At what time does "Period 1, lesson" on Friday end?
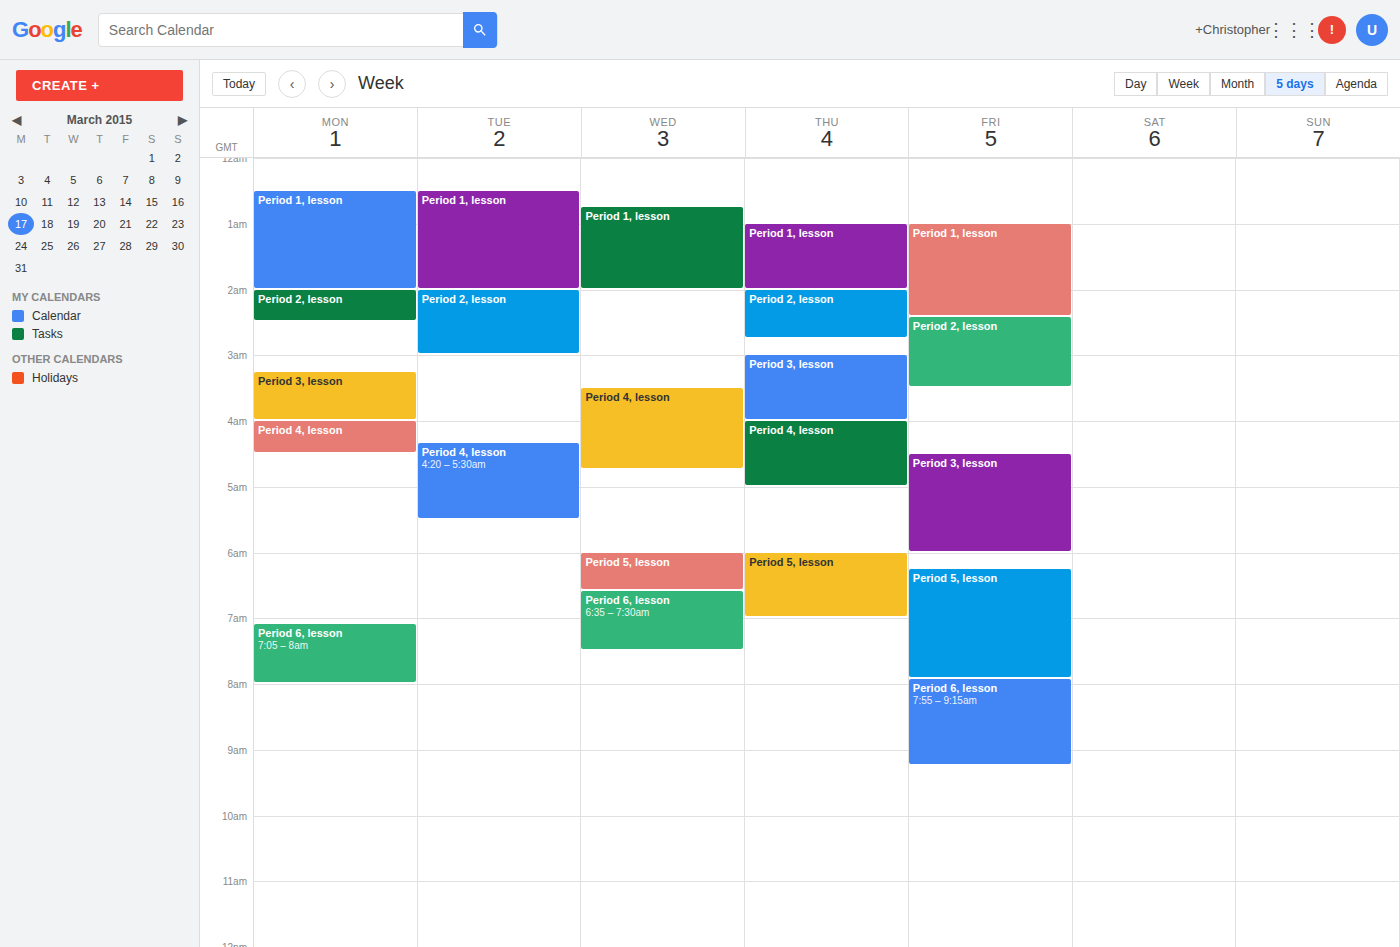
02:25